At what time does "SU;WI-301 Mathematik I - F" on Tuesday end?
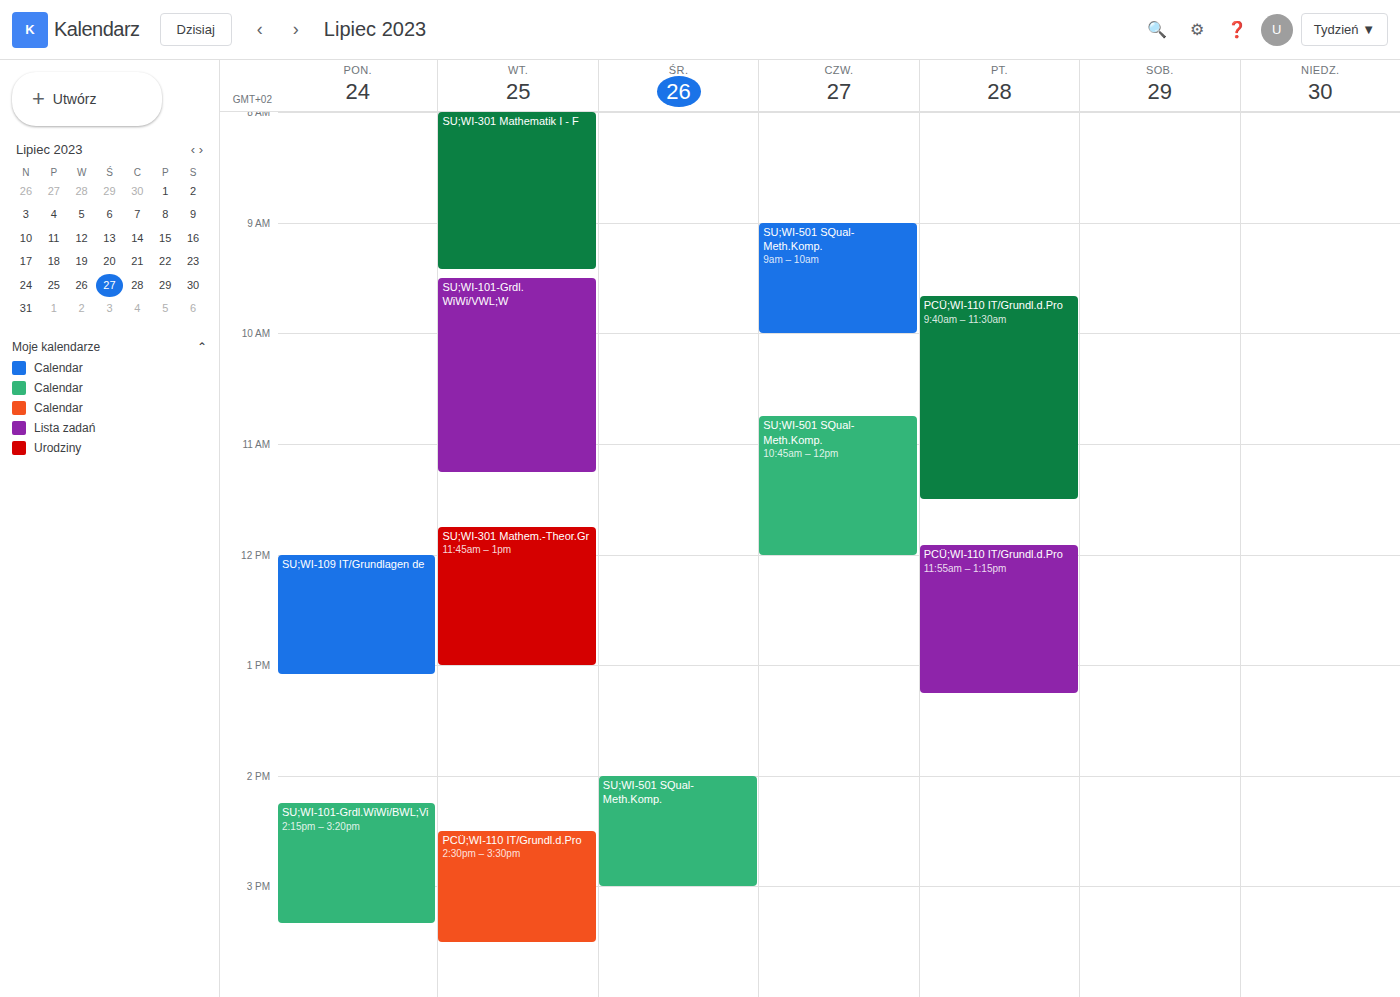
9:25 AM